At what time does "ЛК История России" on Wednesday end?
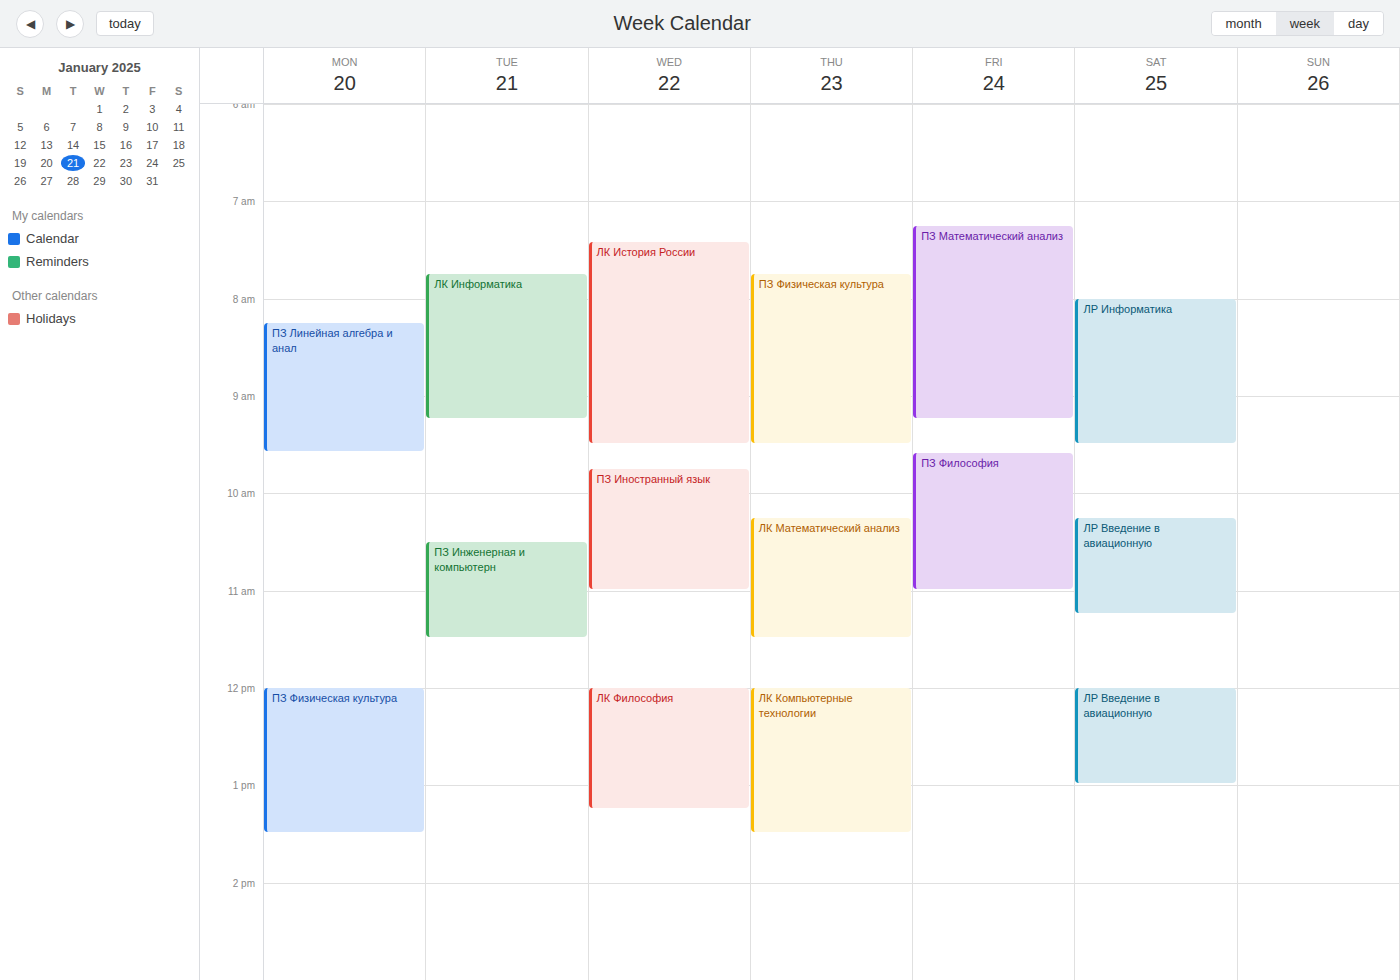
9:30 AM